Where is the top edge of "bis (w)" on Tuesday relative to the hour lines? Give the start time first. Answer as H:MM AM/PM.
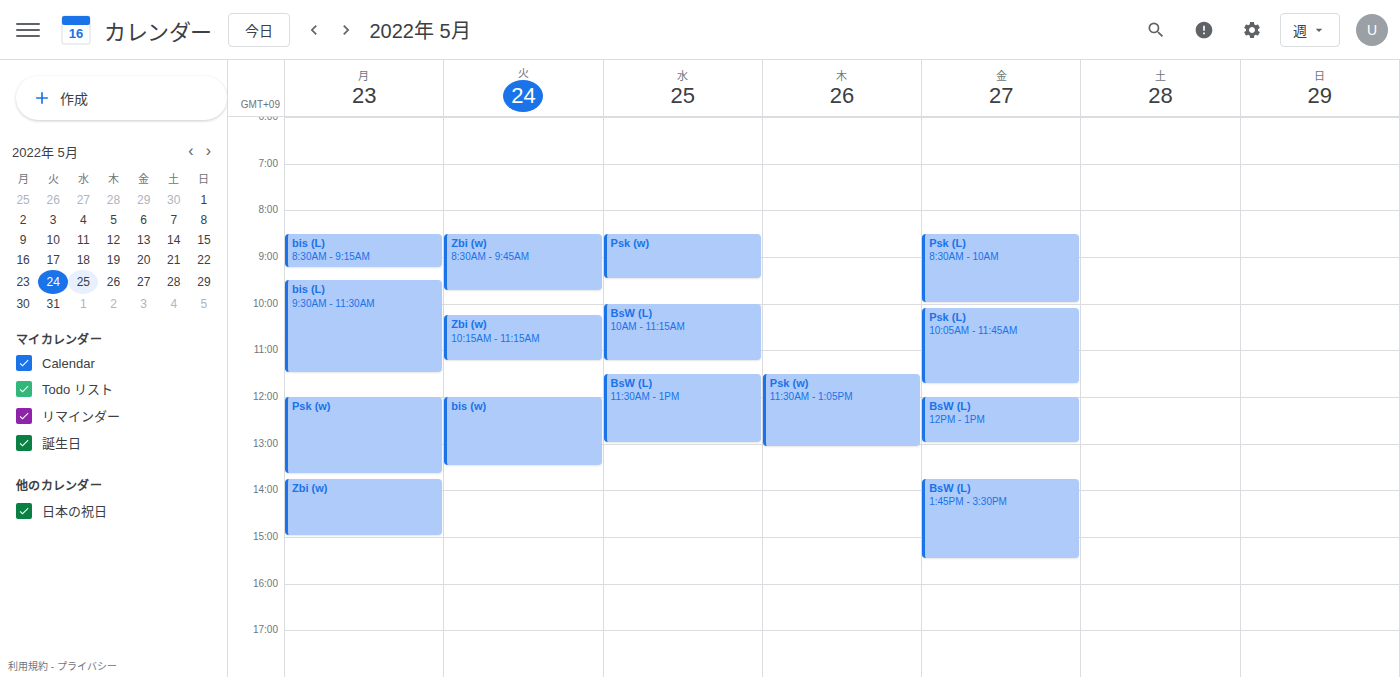
12:00 PM -- exactly on the 12 PM line.